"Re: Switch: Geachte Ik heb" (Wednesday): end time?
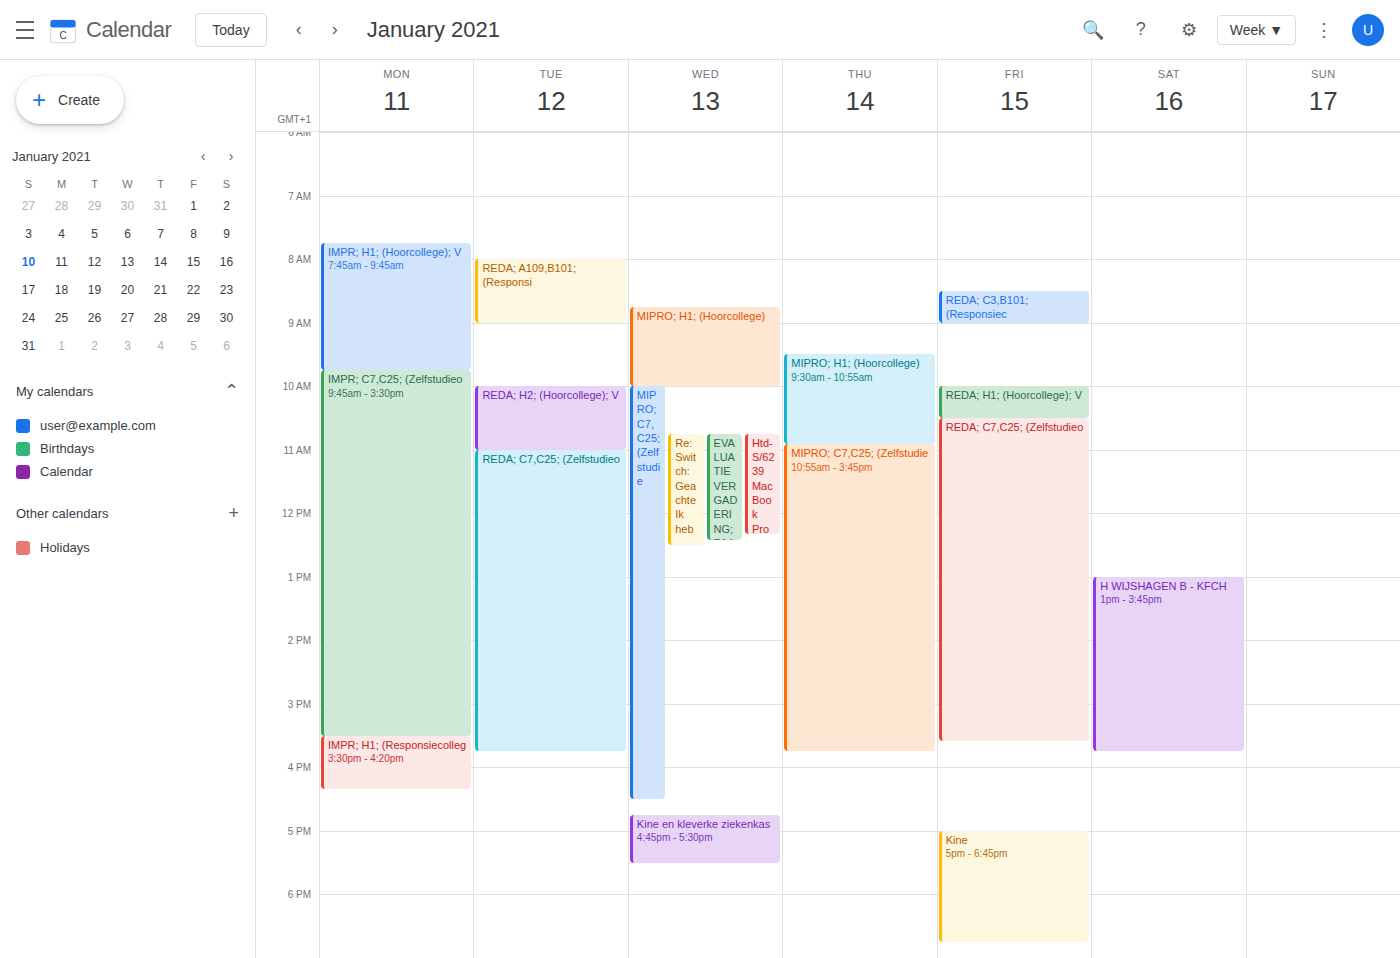
12:30 PM